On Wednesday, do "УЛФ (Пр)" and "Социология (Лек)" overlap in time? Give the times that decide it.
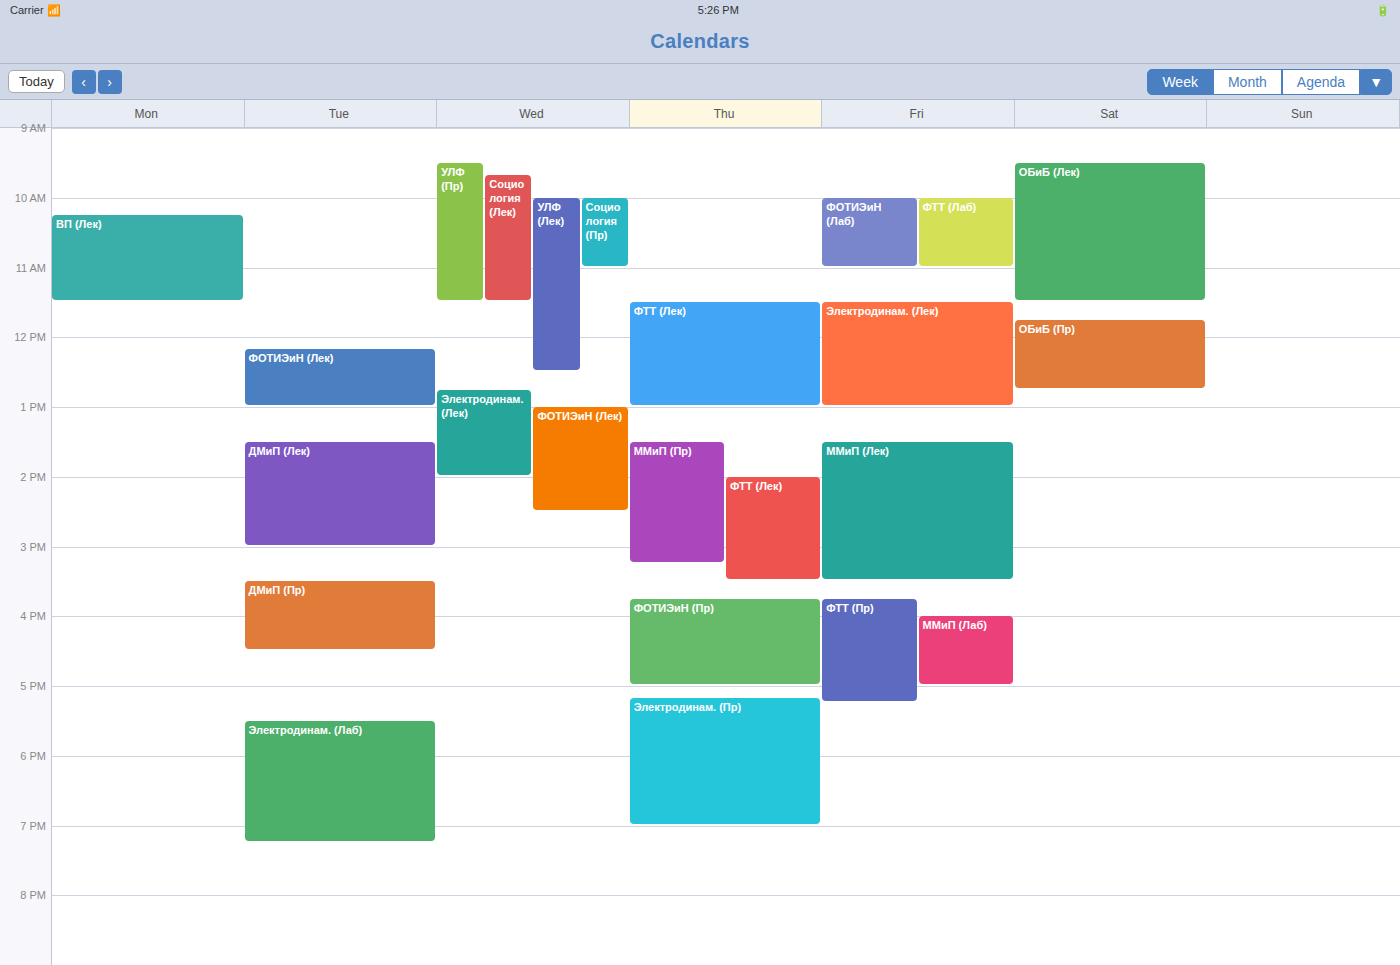
"Социология (Лек)" runs 9:40 AM to 11:30 AM, inside "УЛФ (Пр)" -- they overlap.